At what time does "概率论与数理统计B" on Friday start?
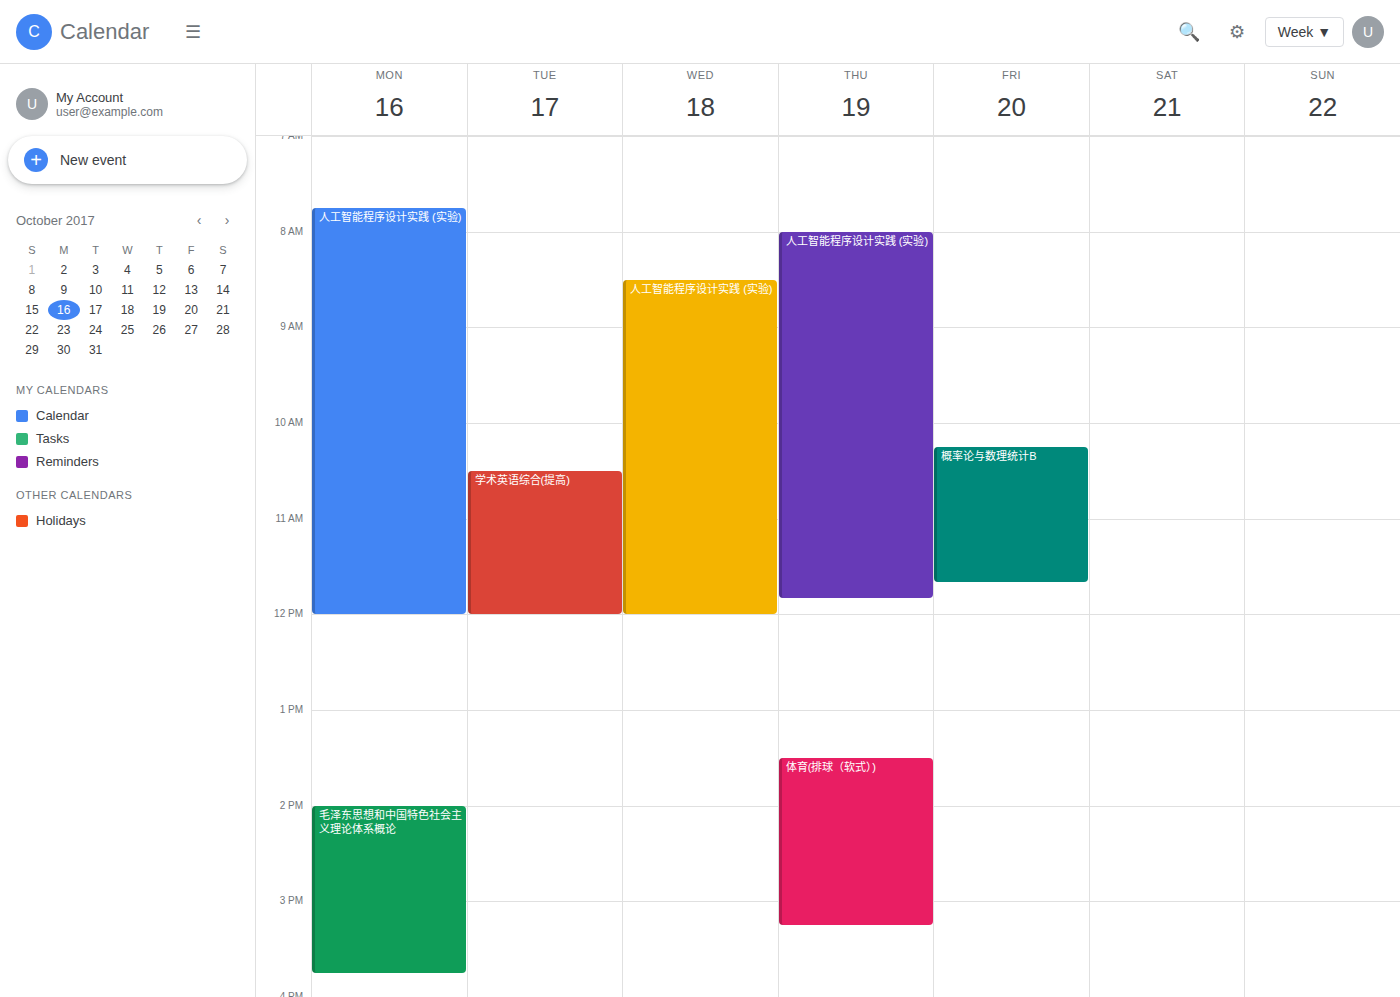
10:15 AM